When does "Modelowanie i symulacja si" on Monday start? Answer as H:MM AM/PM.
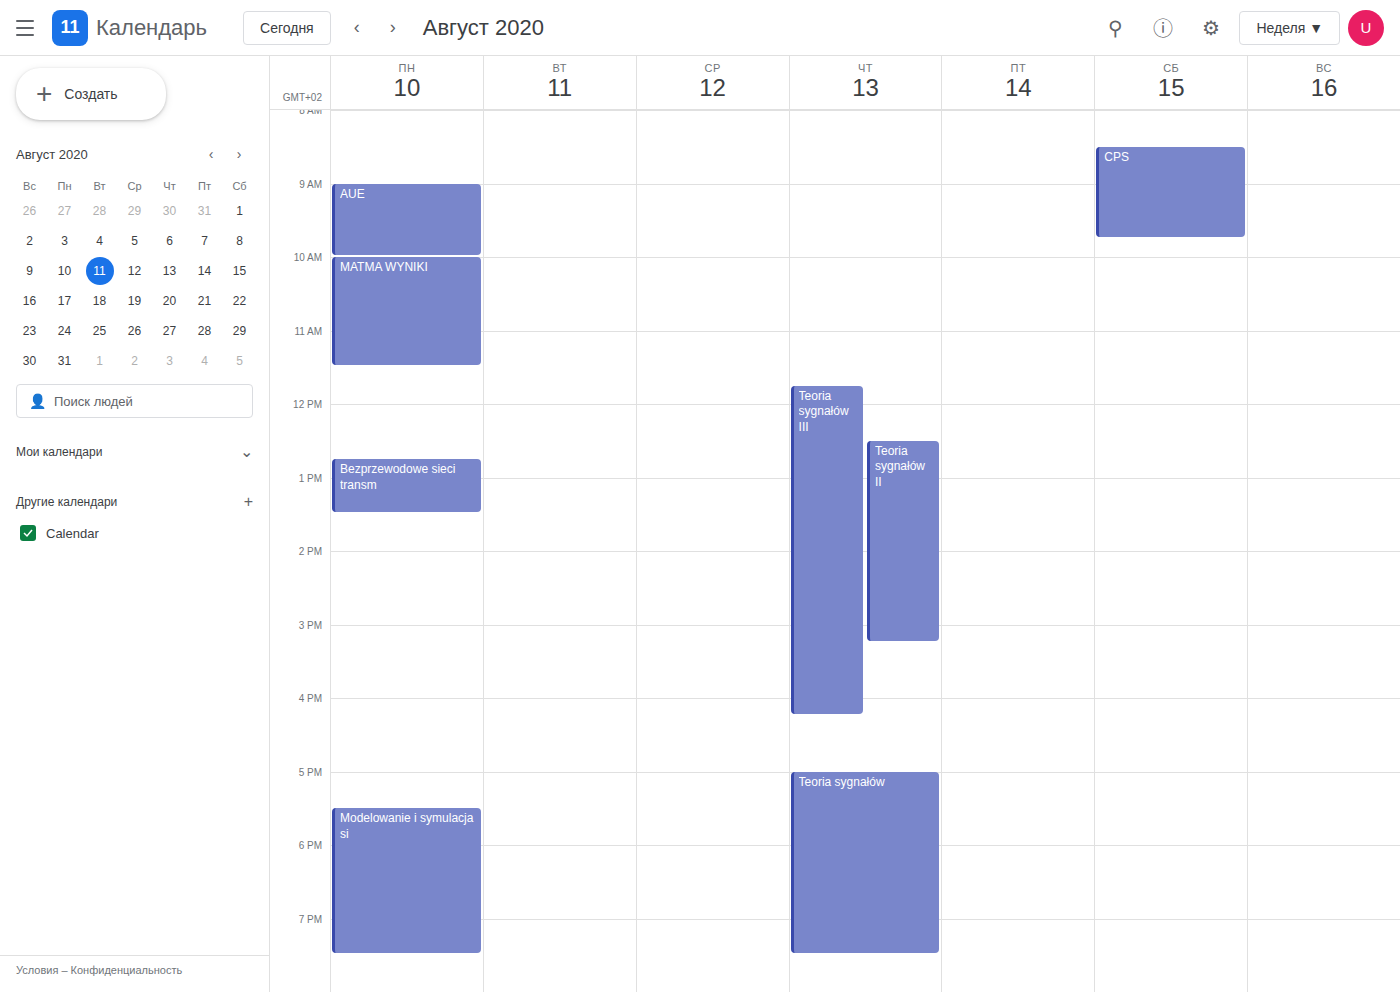
5:30 PM